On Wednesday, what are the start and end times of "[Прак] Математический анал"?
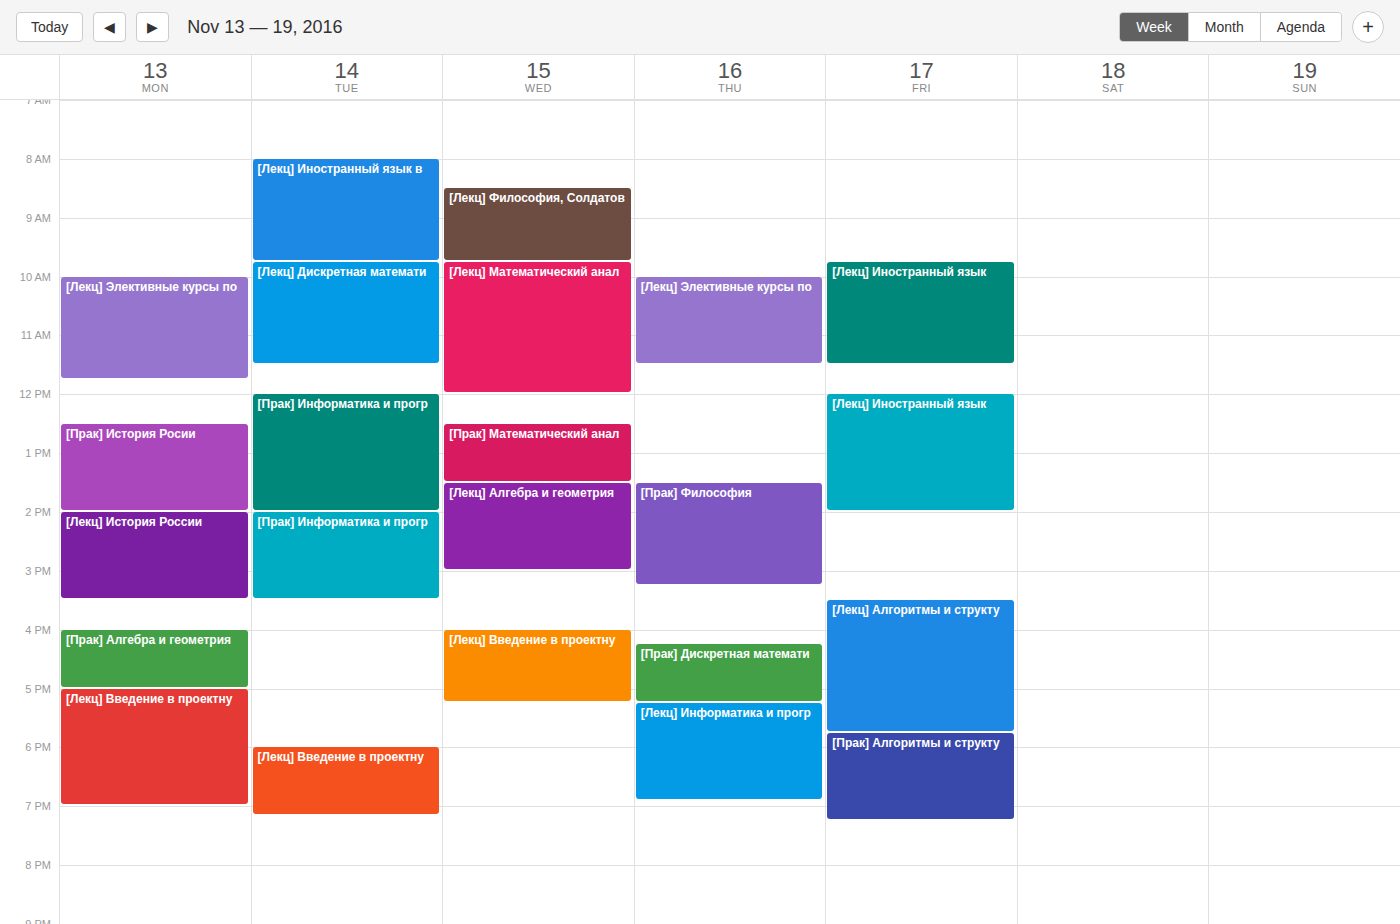
12:30 PM to 1:30 PM